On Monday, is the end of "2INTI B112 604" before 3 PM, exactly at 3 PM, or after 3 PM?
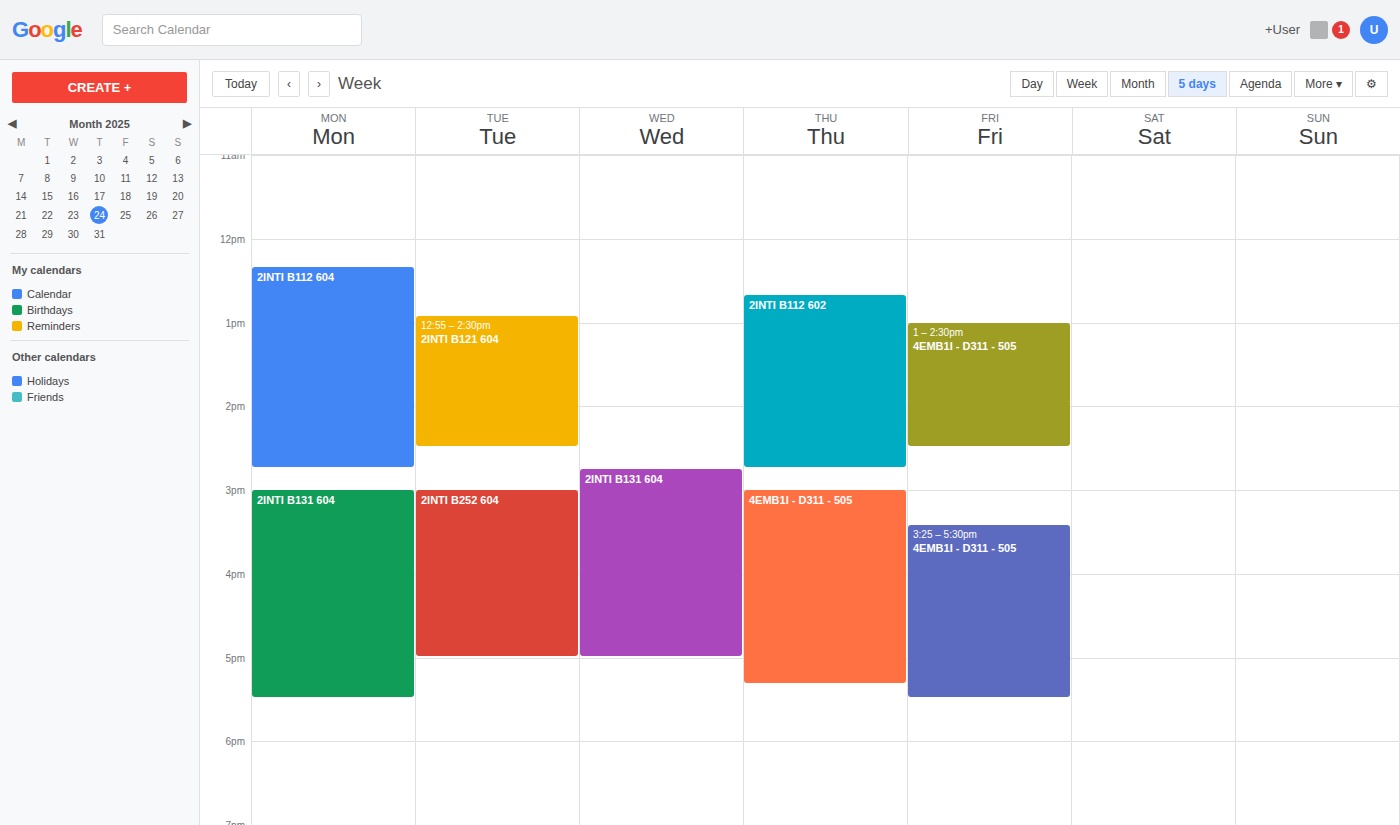
2:45 PM -- before 3 PM, 15 minutes above the 3 PM line.